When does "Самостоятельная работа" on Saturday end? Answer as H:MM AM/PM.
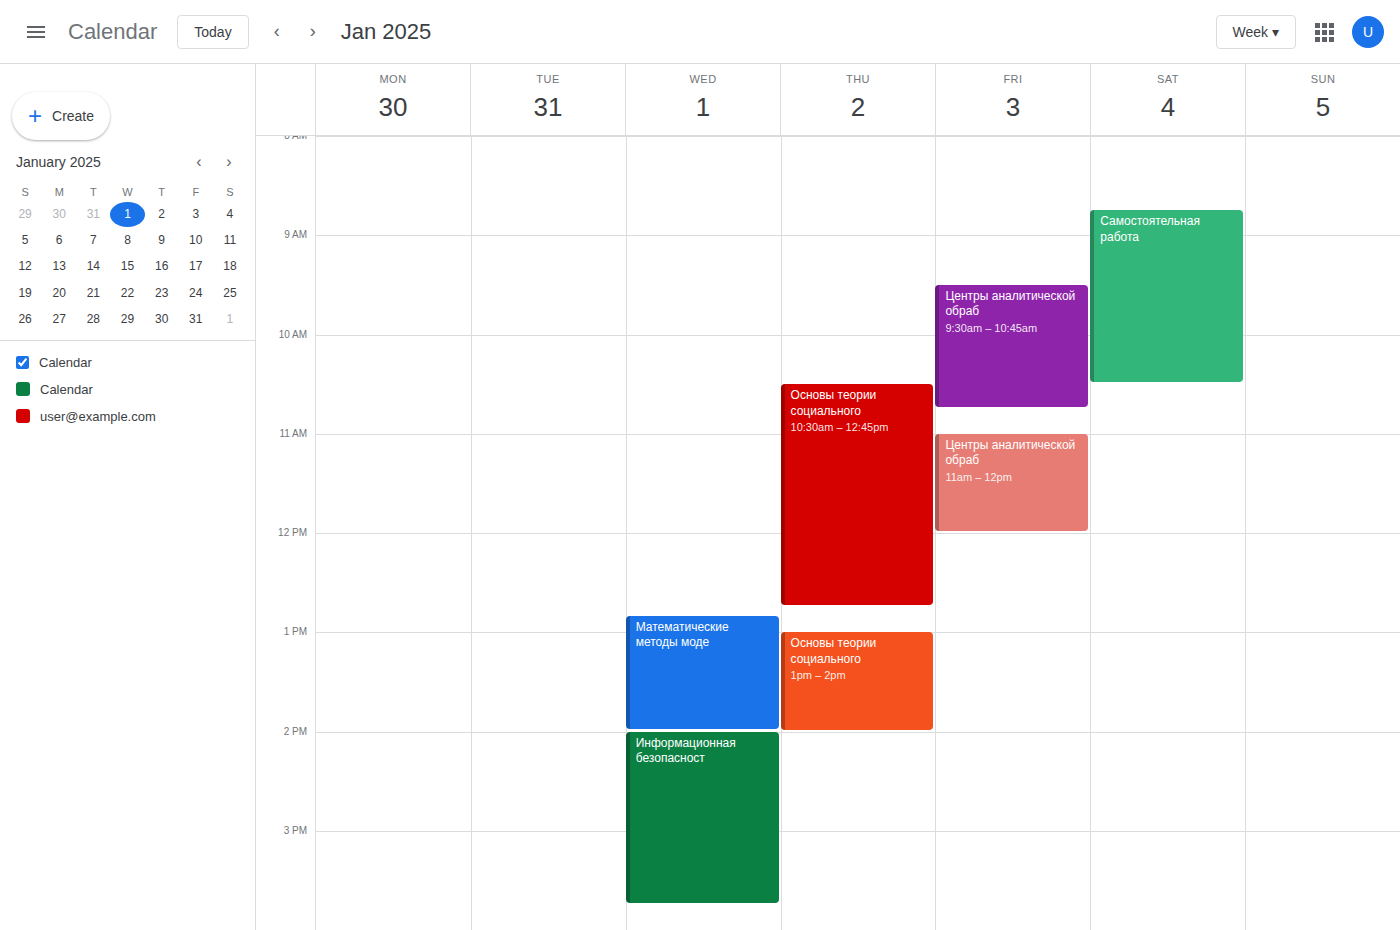
10:30 AM